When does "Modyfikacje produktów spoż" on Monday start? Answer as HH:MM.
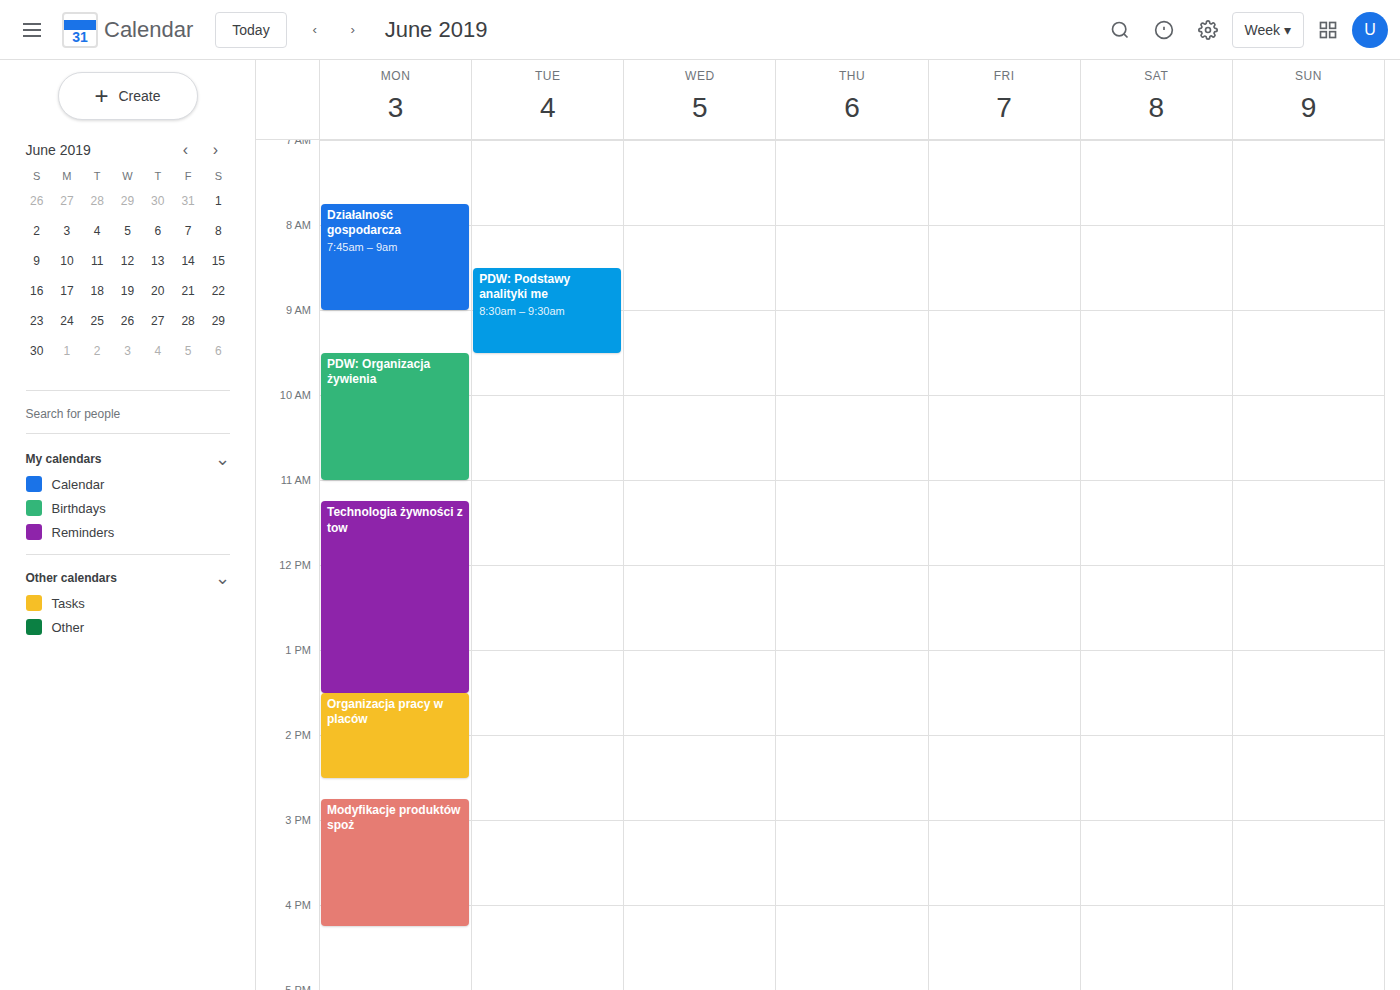
14:45